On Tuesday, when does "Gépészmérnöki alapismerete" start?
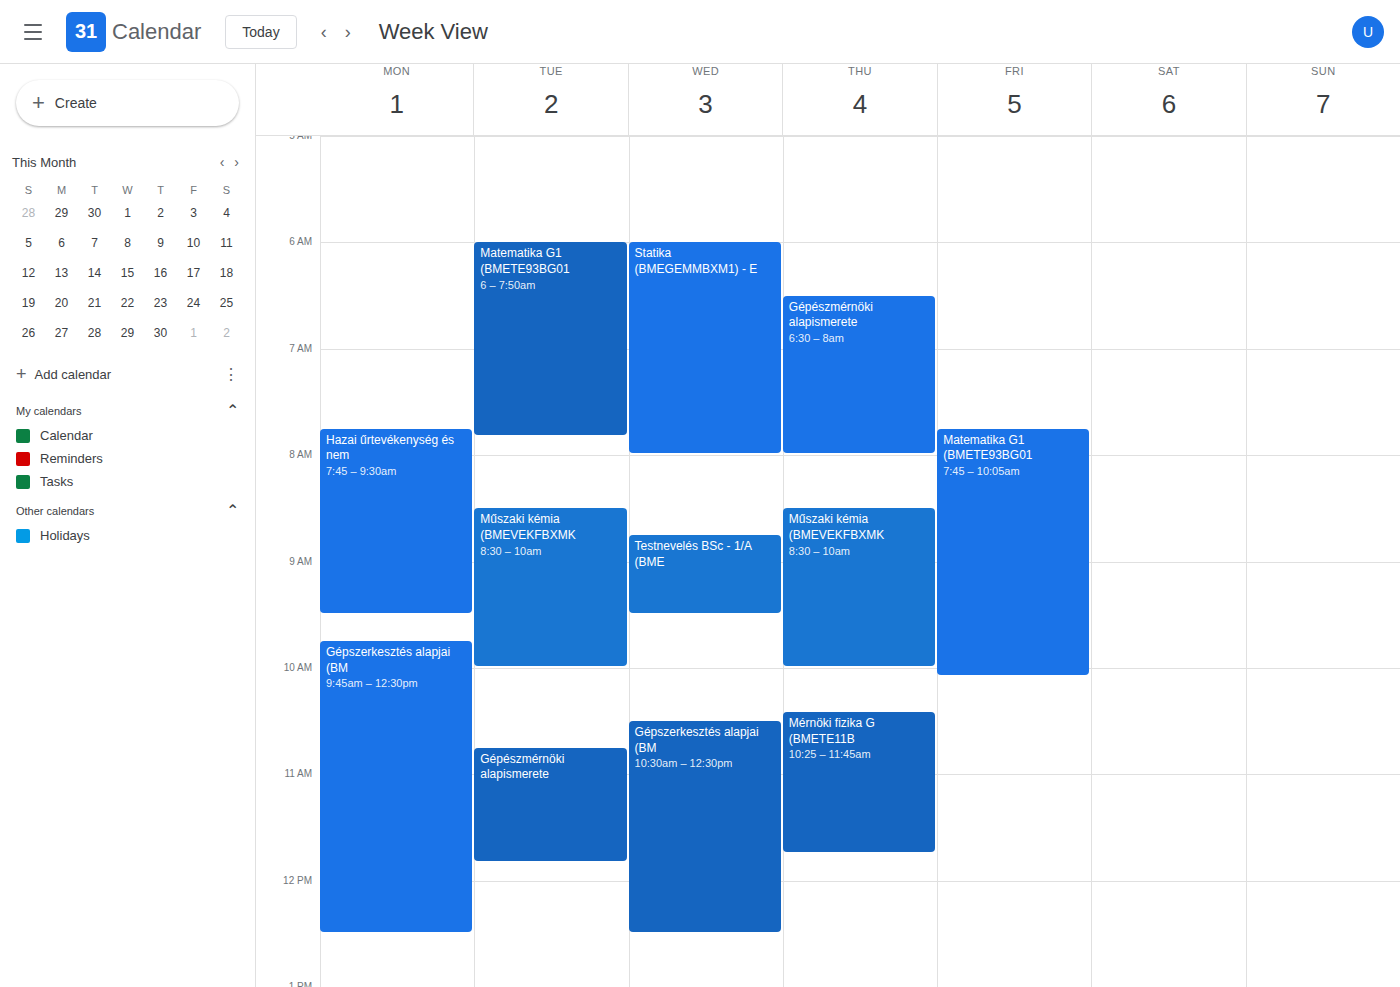
10:45 AM